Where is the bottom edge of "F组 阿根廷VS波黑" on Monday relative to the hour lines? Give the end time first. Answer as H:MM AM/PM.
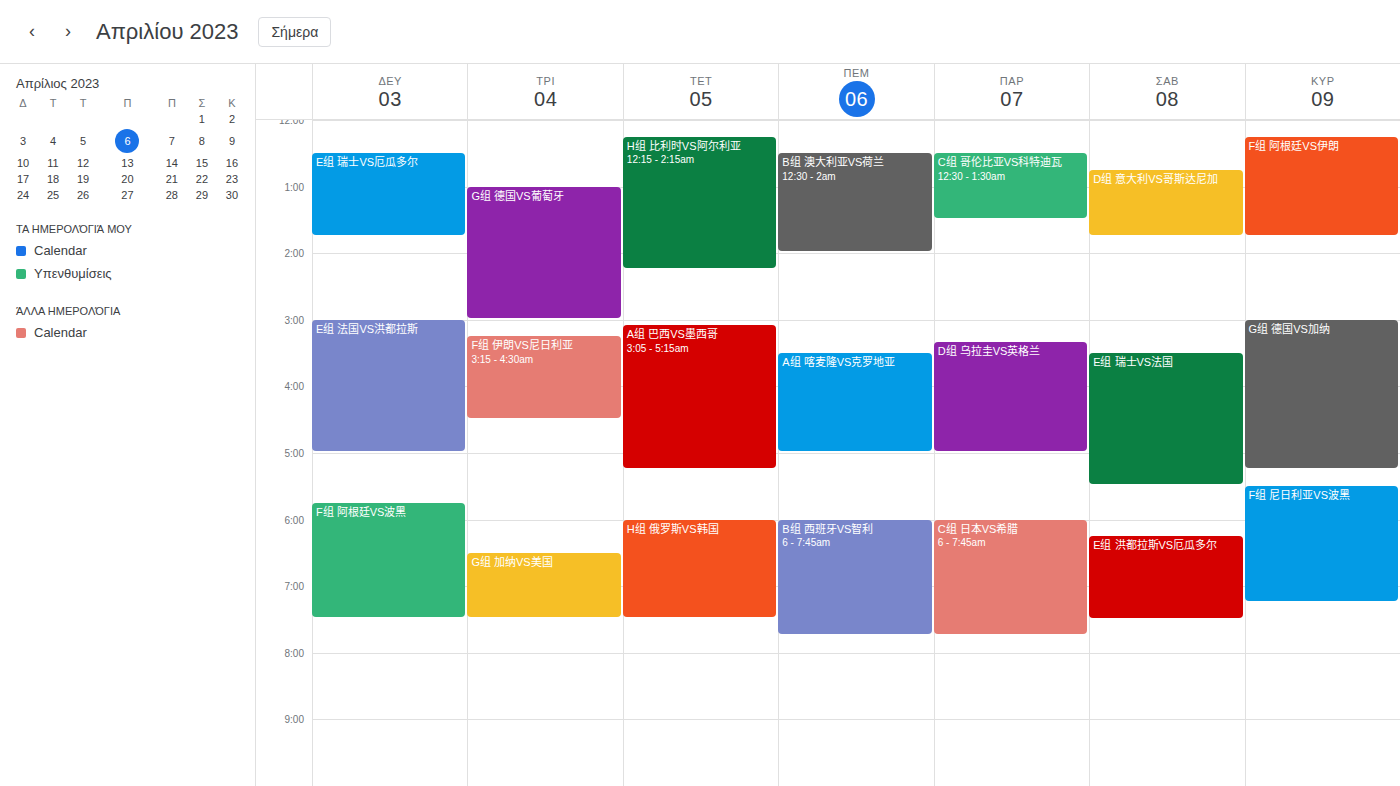
7:30 AM -- halfway between the 7 AM and 8 AM lines.